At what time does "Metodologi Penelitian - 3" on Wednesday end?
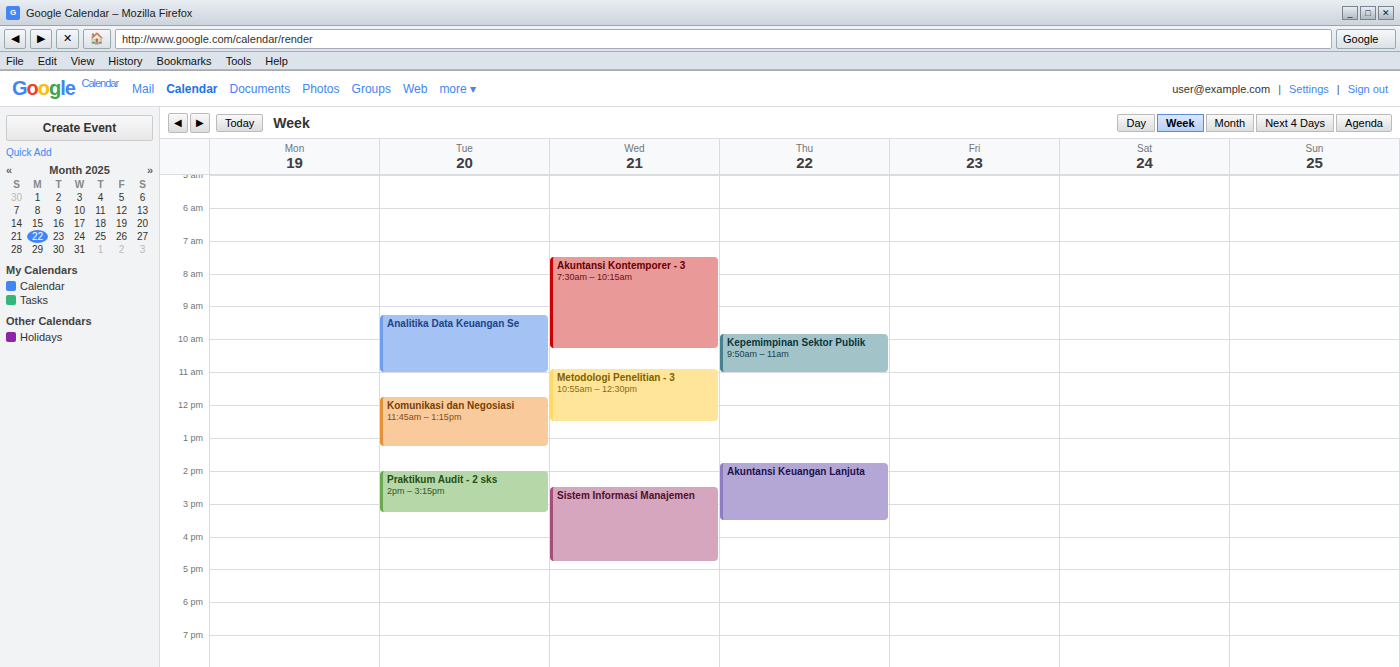
12:30 PM